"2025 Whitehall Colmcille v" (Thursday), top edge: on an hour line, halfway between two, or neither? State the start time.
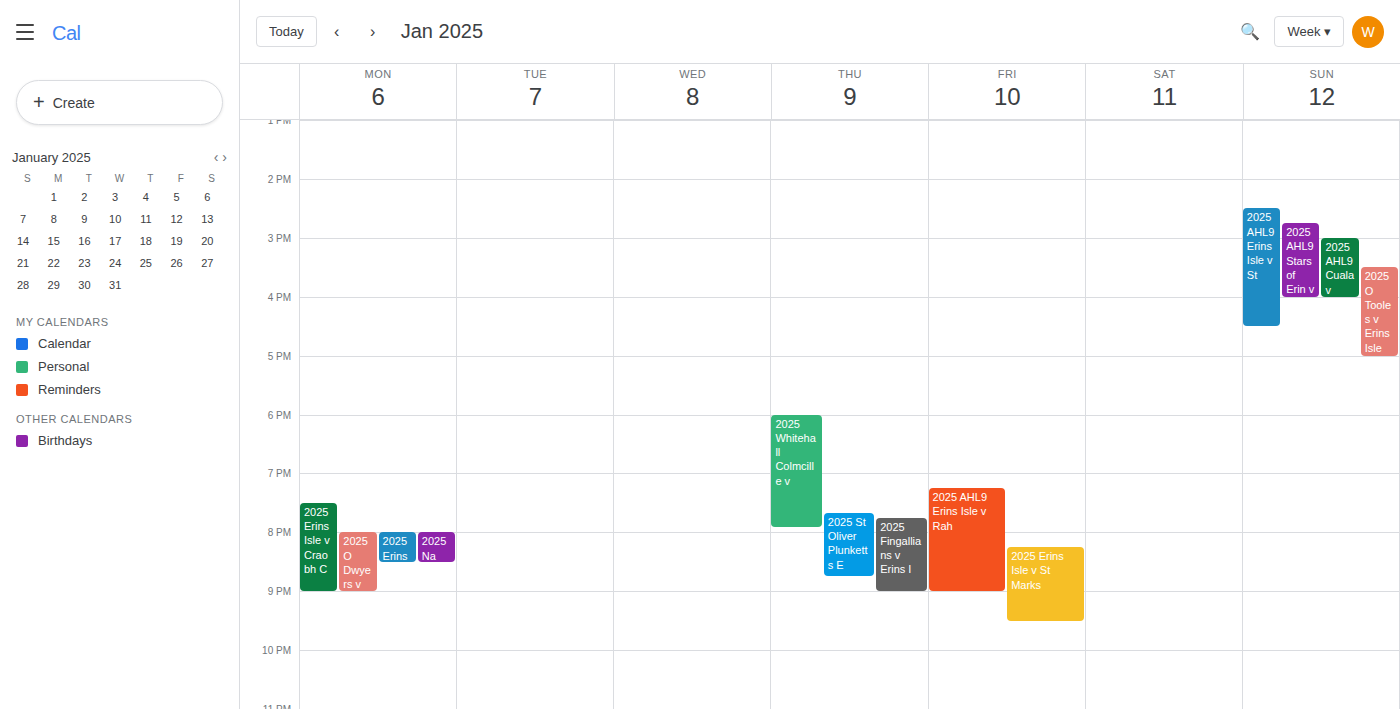
6:00 PM -- exactly on the 6 PM line.